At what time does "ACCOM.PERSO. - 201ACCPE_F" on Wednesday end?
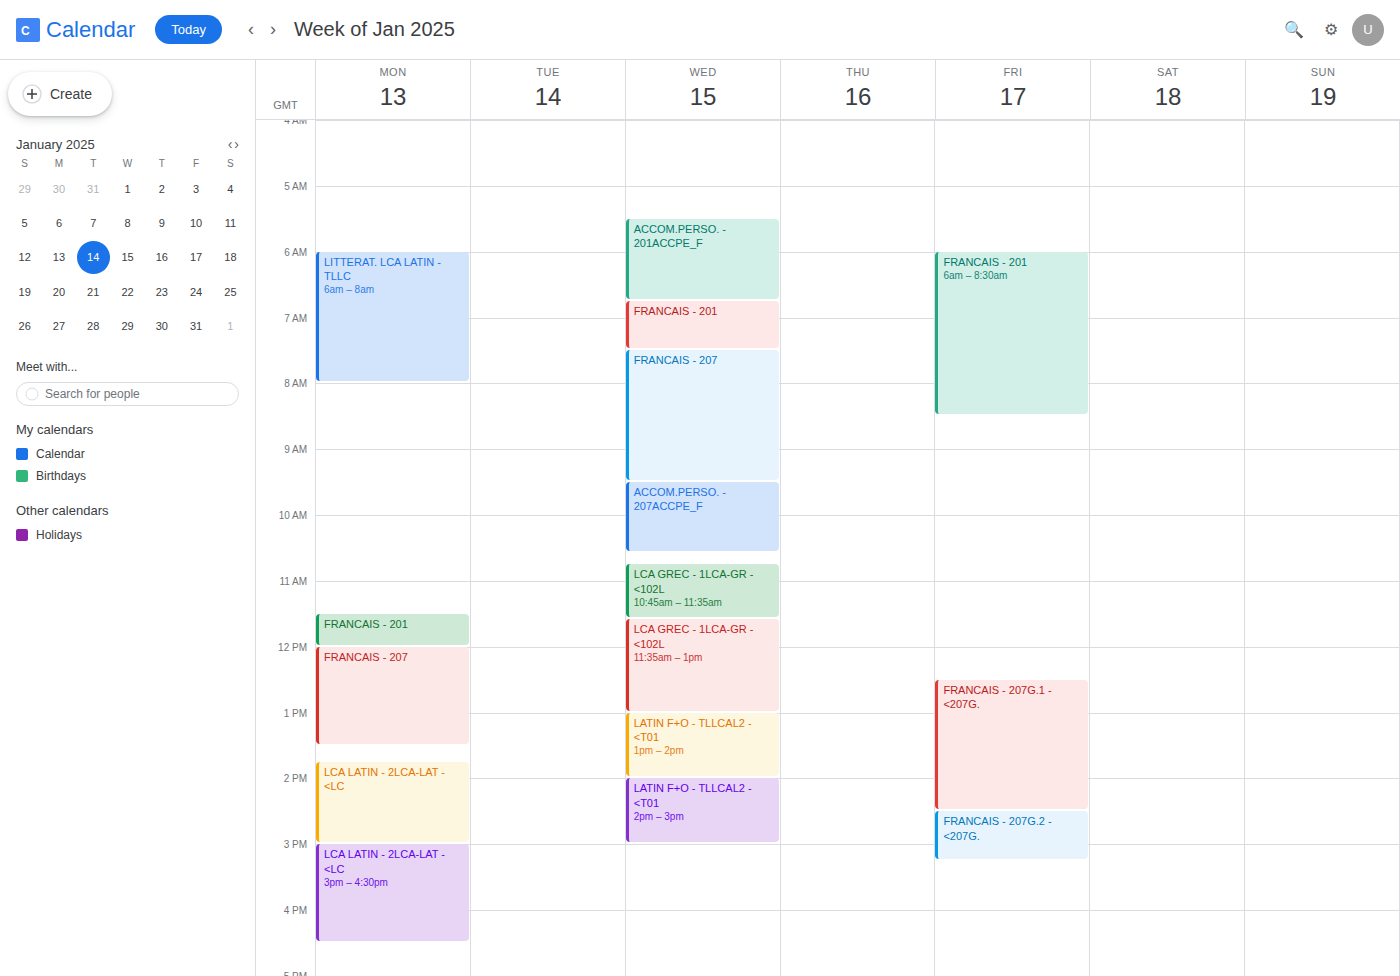
6:45 AM